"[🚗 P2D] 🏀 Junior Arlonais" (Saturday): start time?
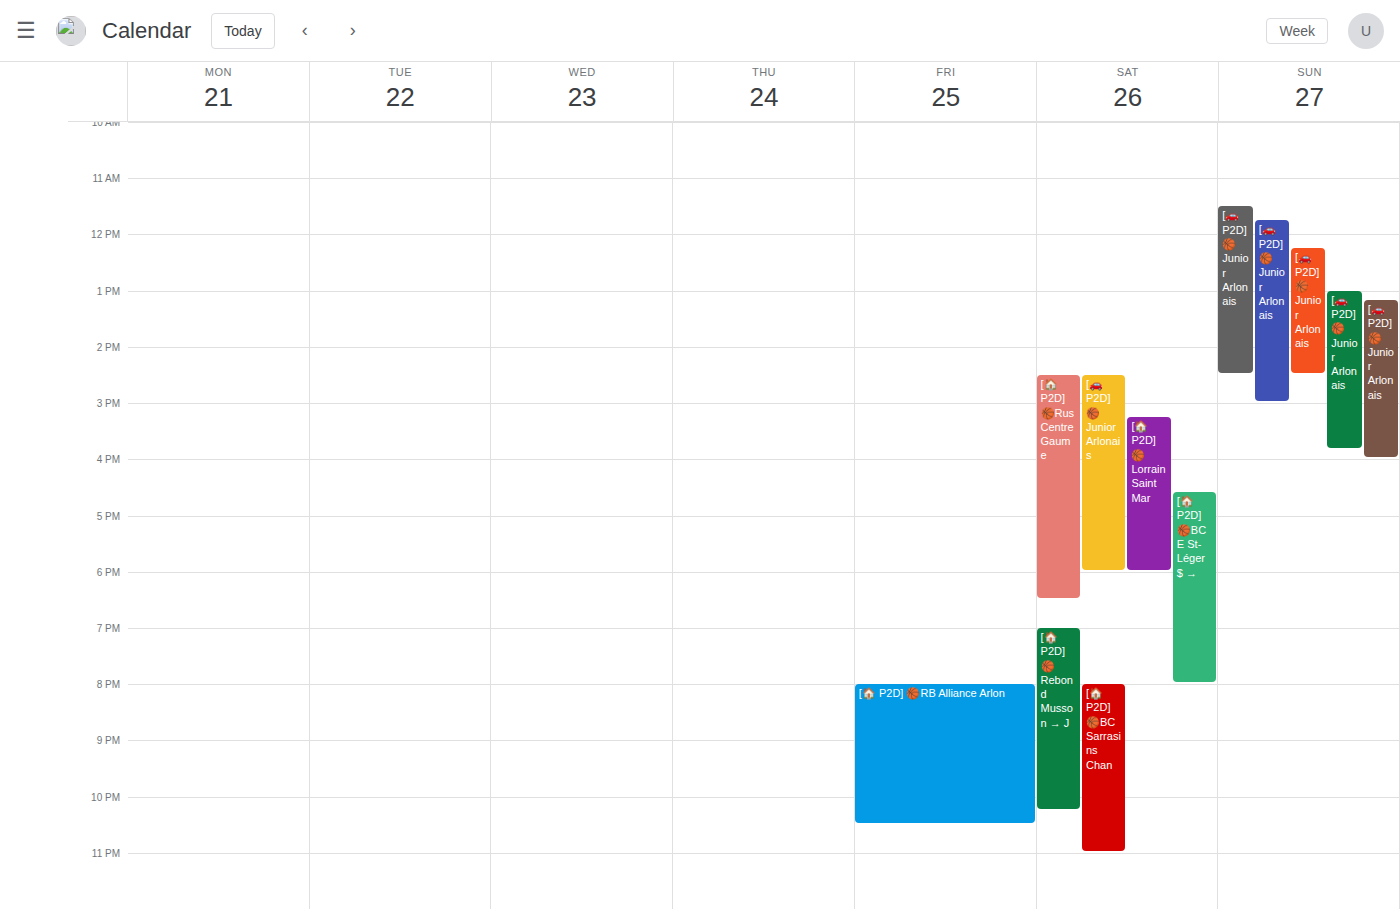
2:30 PM